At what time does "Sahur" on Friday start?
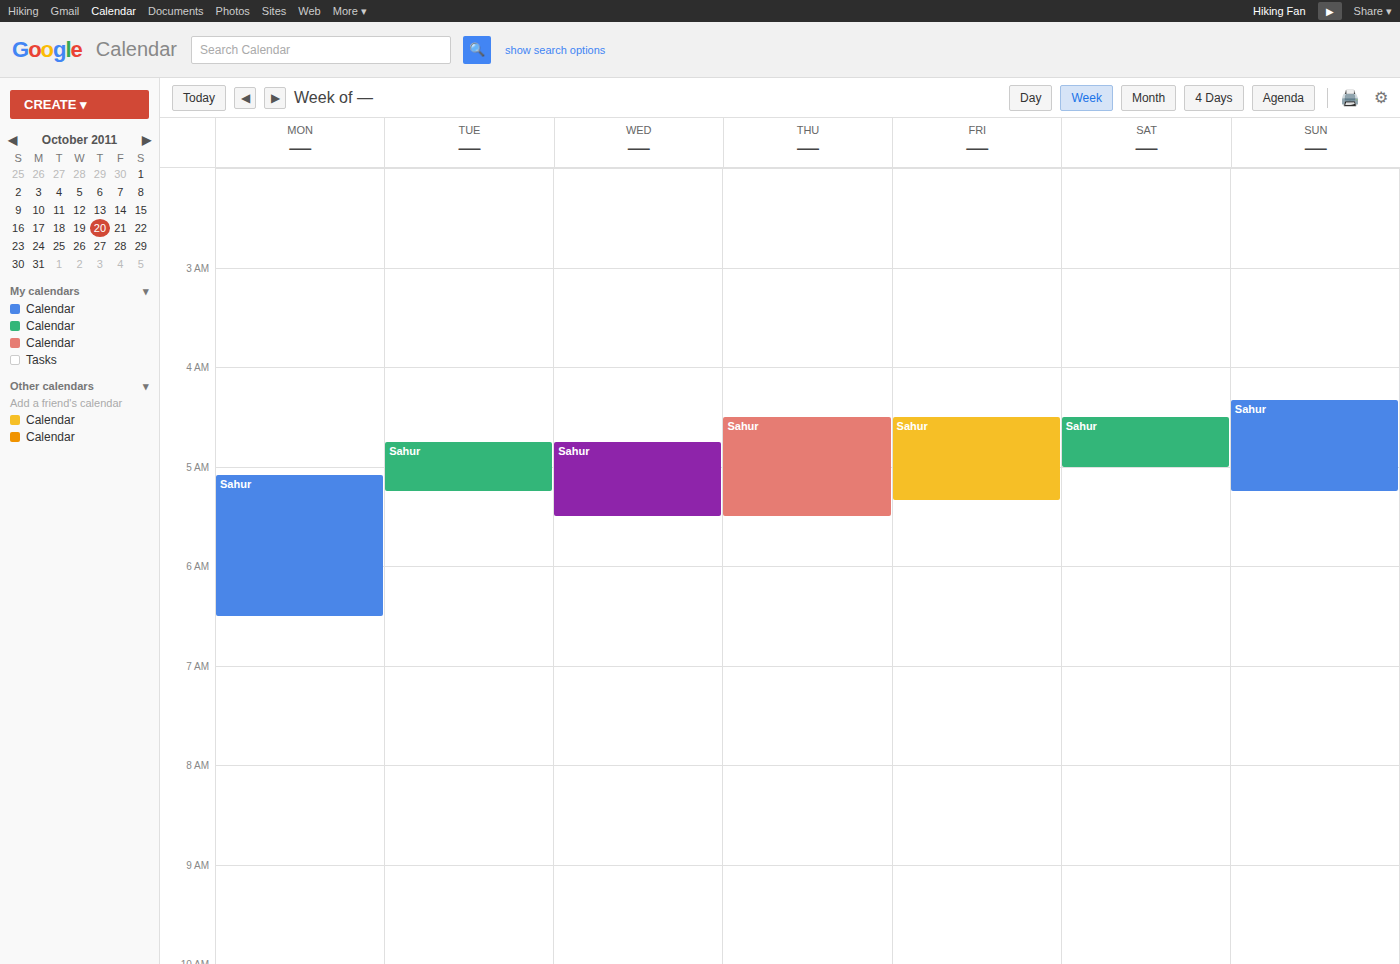
4:30 AM